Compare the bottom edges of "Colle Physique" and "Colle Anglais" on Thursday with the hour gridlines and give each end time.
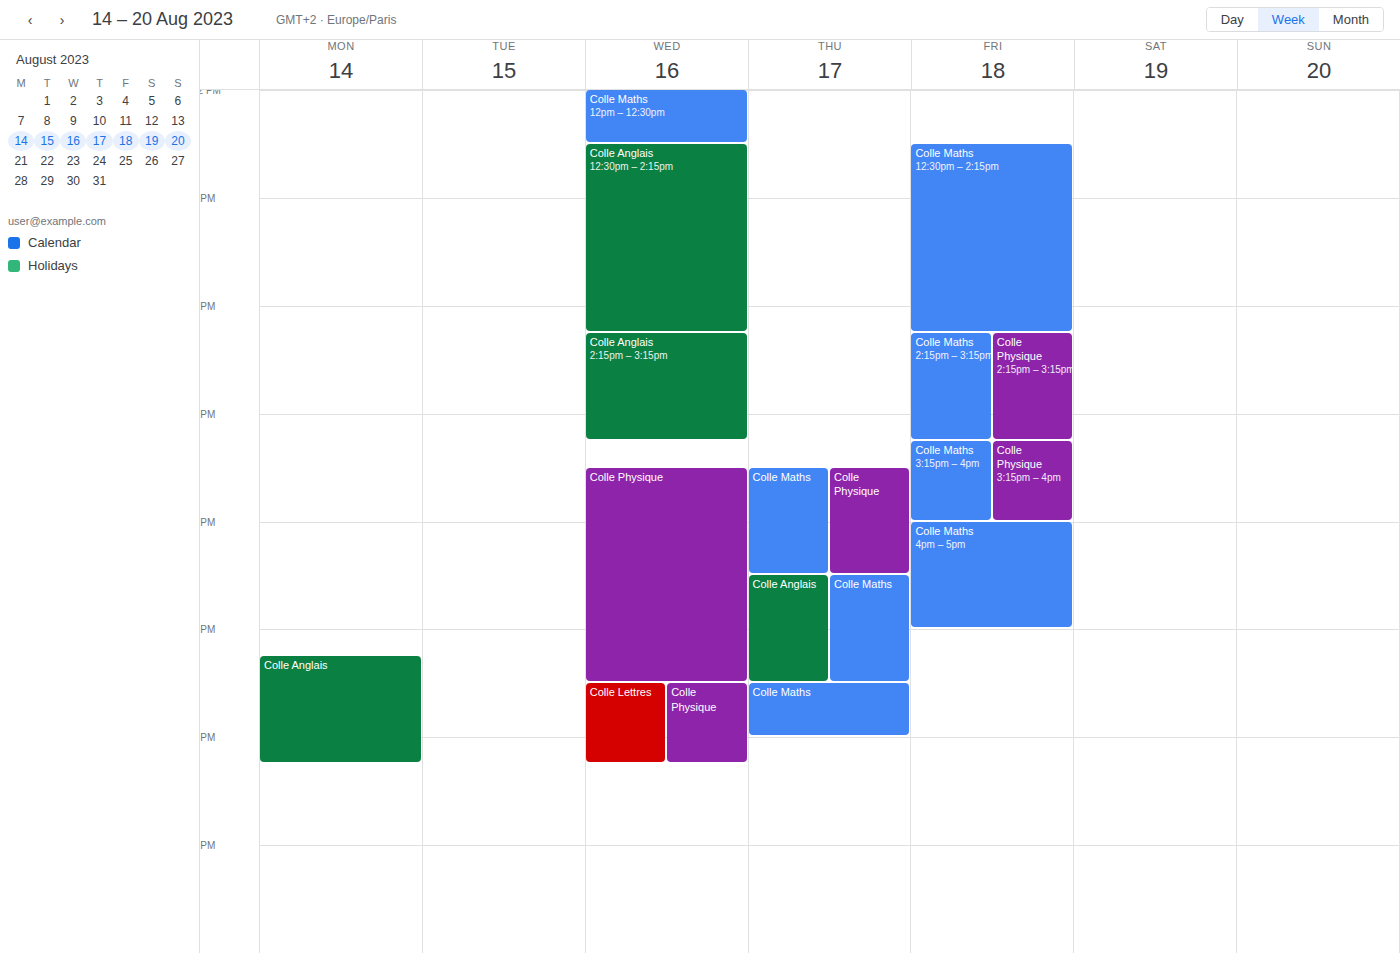
"Colle Physique": 4:30 PM, halfway between the 4 PM and 5 PM lines. "Colle Anglais": 5:30 PM, halfway between the 5 PM and 6 PM lines.